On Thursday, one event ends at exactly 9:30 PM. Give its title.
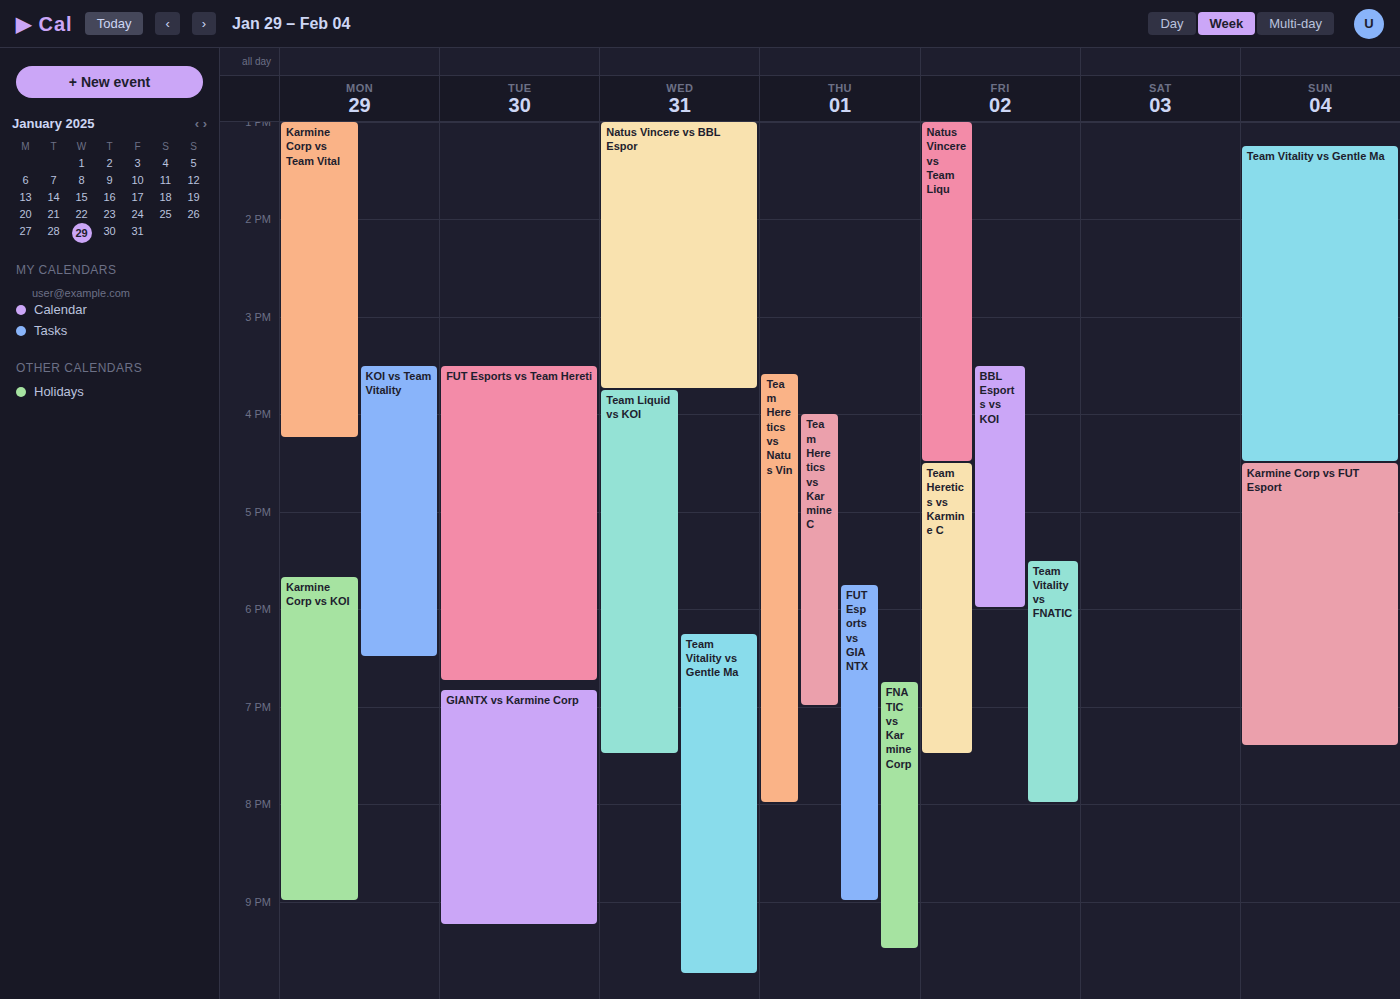
"FNATIC vs Karmine Corp"